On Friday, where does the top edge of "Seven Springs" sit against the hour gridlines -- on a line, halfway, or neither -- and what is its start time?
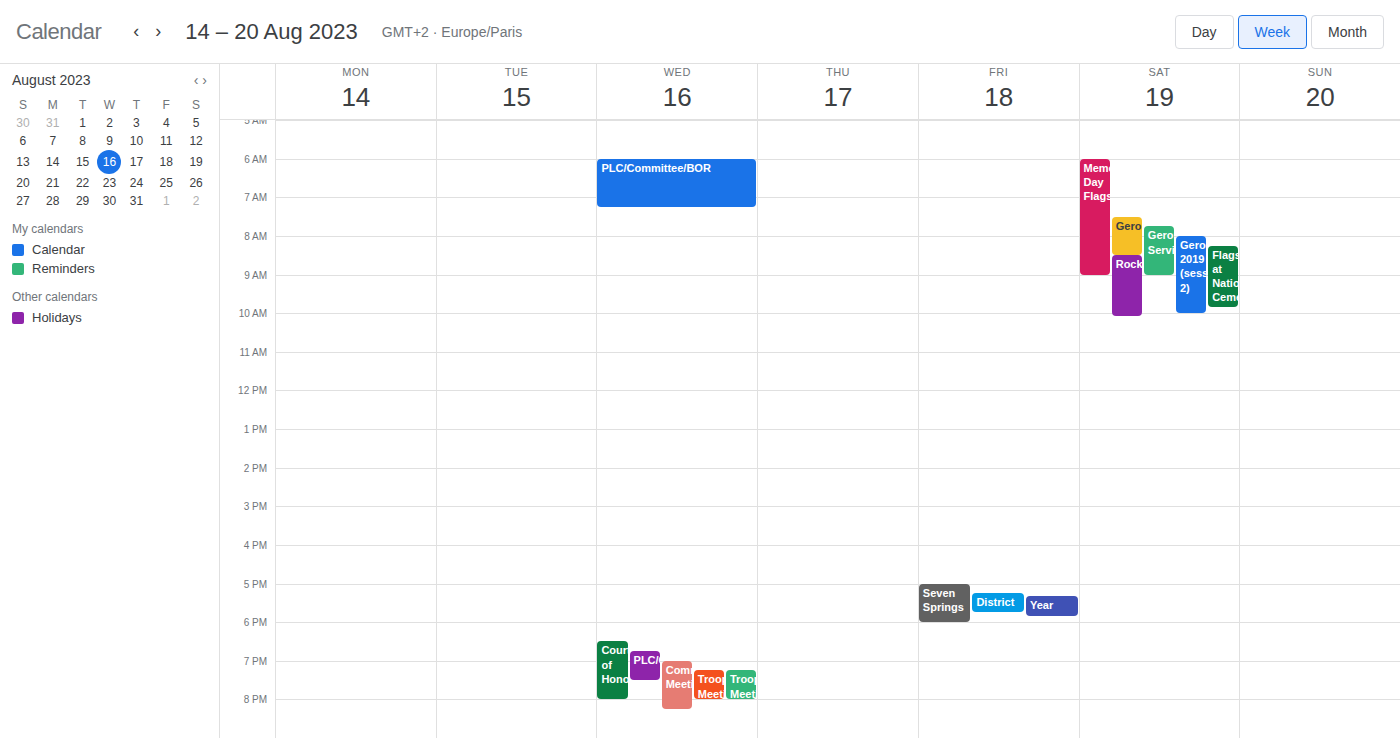
5:00 PM -- exactly on the 5 PM line.